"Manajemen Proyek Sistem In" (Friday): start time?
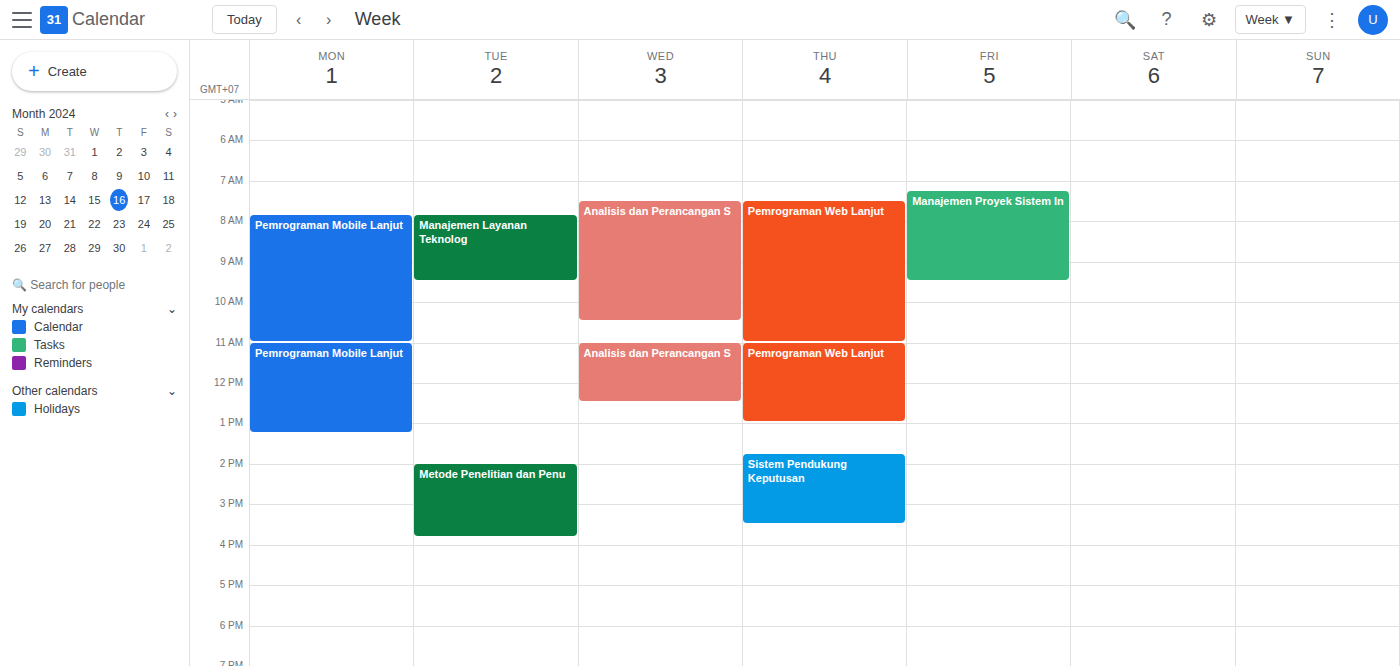
7:15 AM